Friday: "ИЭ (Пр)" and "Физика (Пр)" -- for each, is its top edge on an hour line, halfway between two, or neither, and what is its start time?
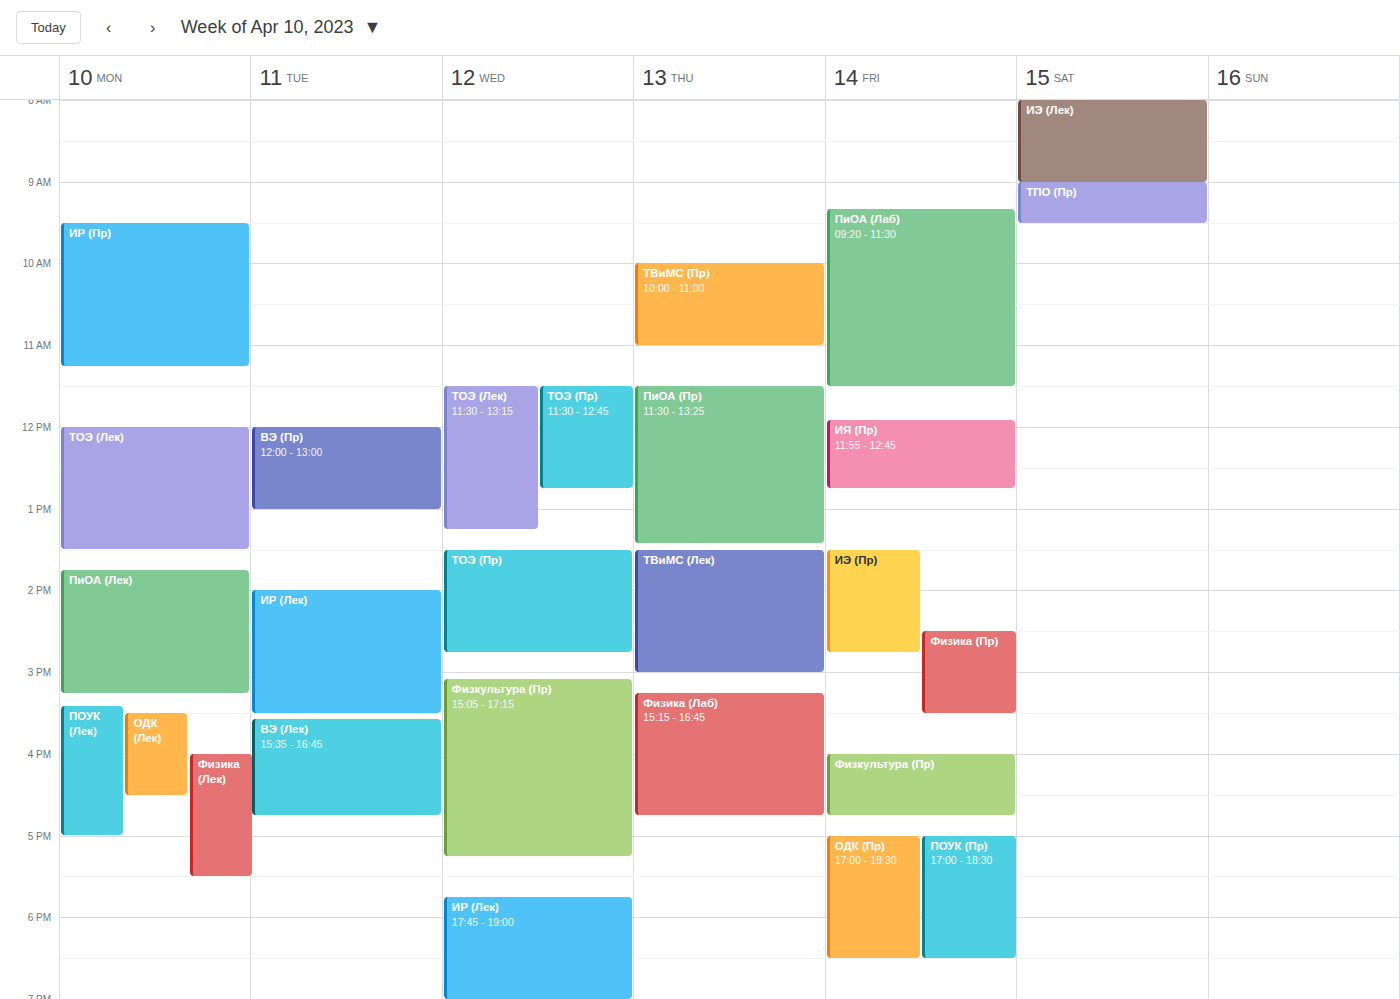
"ИЭ (Пр)": 1:30 PM, halfway between the 1 PM and 2 PM lines. "Физика (Пр)": 2:30 PM, halfway between the 2 PM and 3 PM lines.